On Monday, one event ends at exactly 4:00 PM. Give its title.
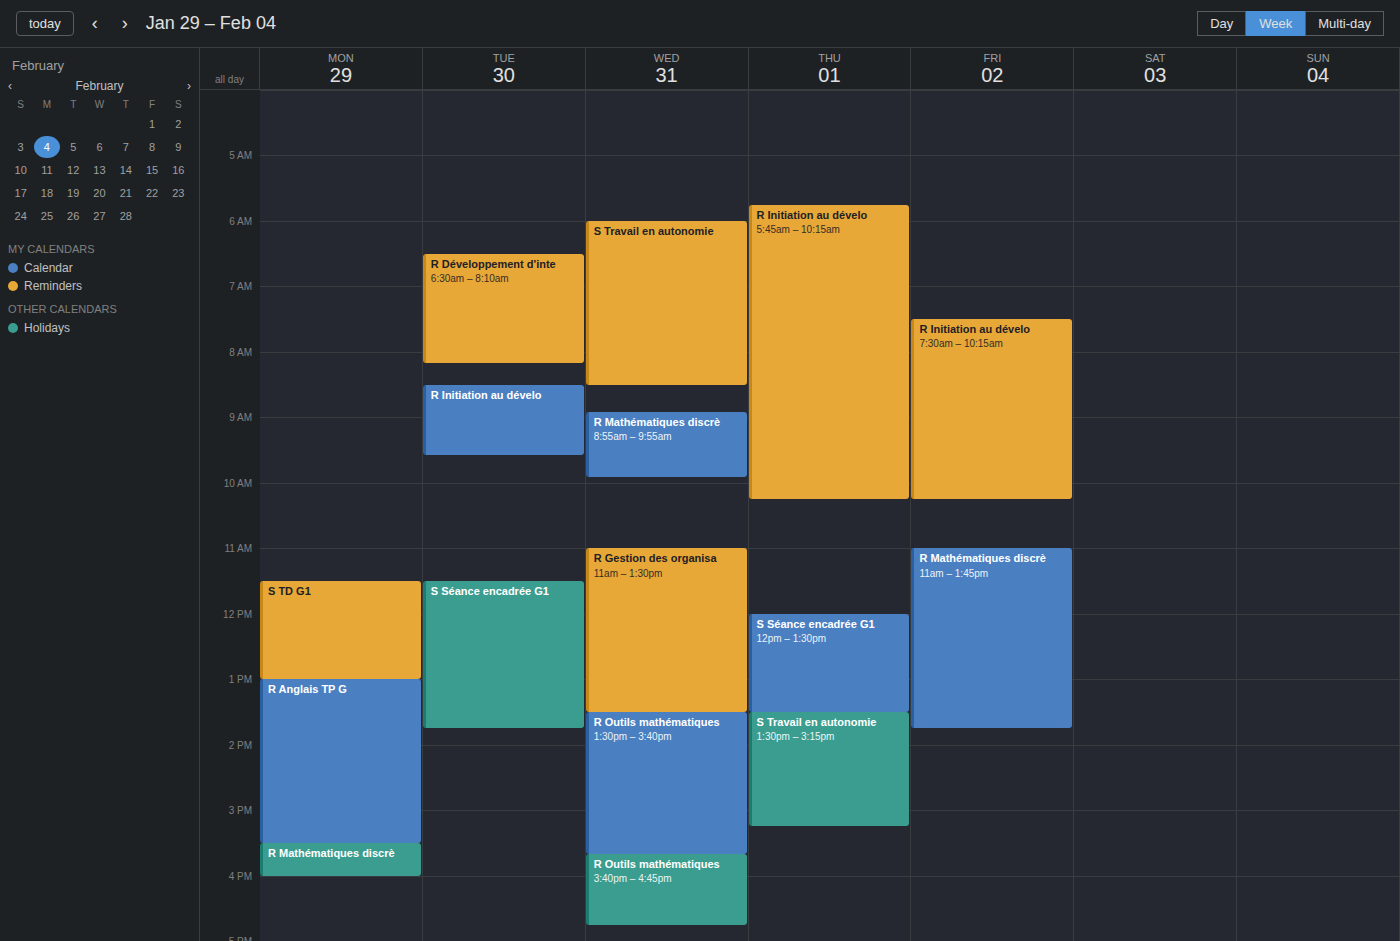
"R Mathématiques discrè"